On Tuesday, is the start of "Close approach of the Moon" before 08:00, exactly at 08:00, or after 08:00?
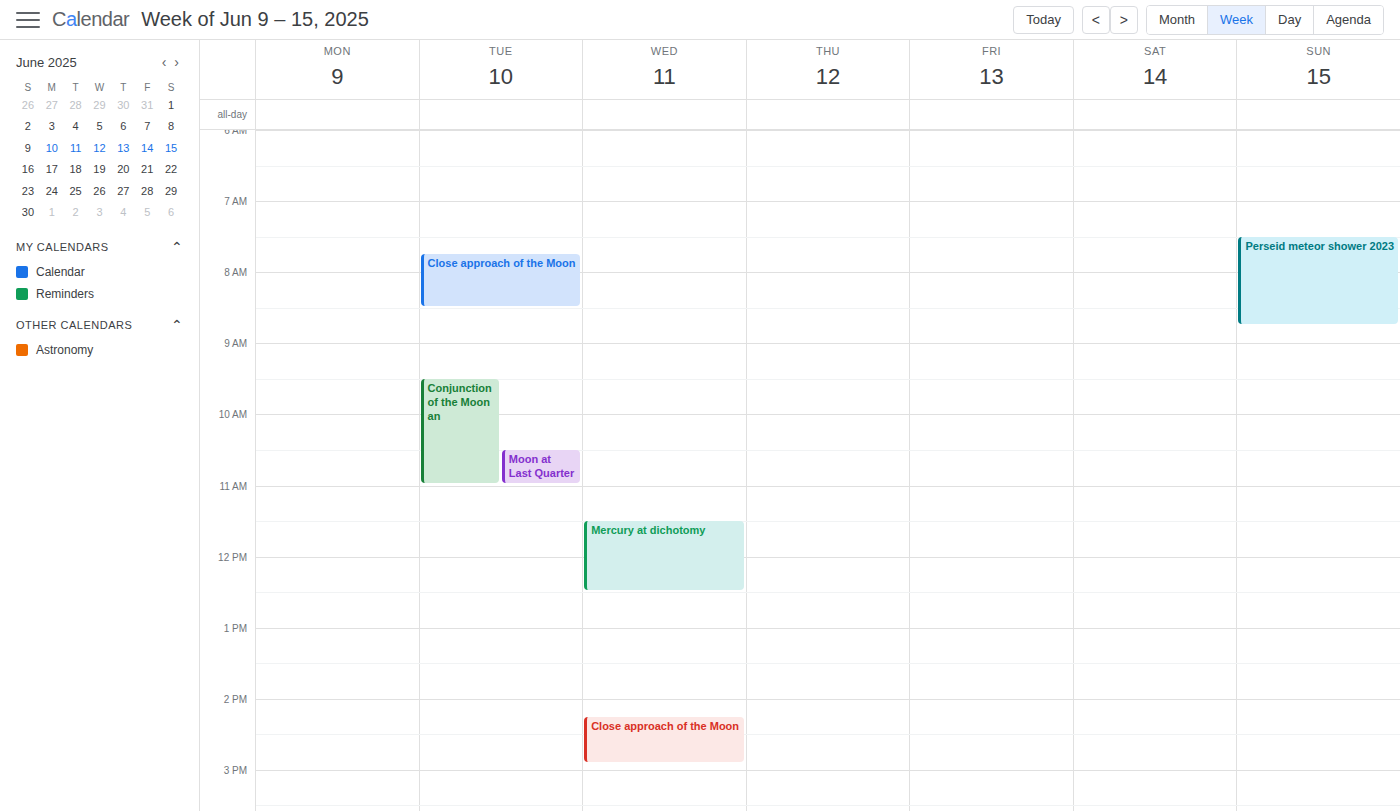
07:45 -- before 08:00, 15 minutes above the 08:00 line.